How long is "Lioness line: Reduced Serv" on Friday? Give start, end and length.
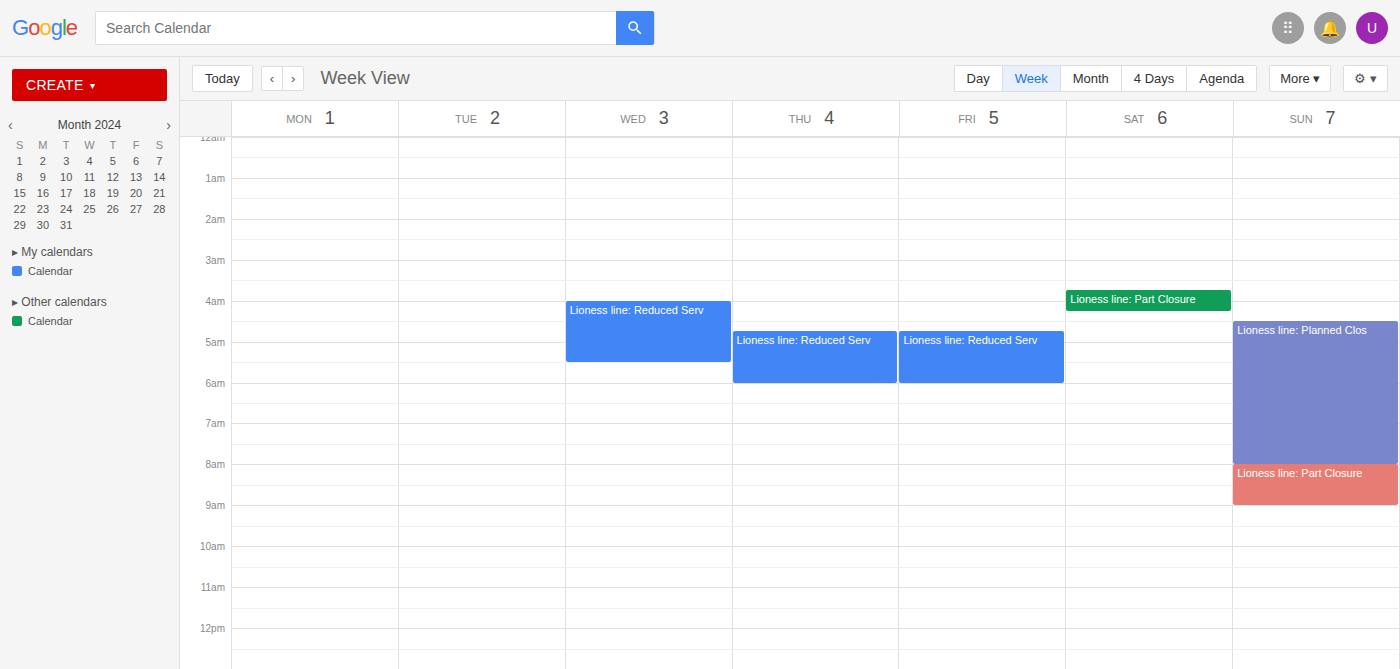
4:45 AM to 6:00 AM, 1 hour 15 minutes